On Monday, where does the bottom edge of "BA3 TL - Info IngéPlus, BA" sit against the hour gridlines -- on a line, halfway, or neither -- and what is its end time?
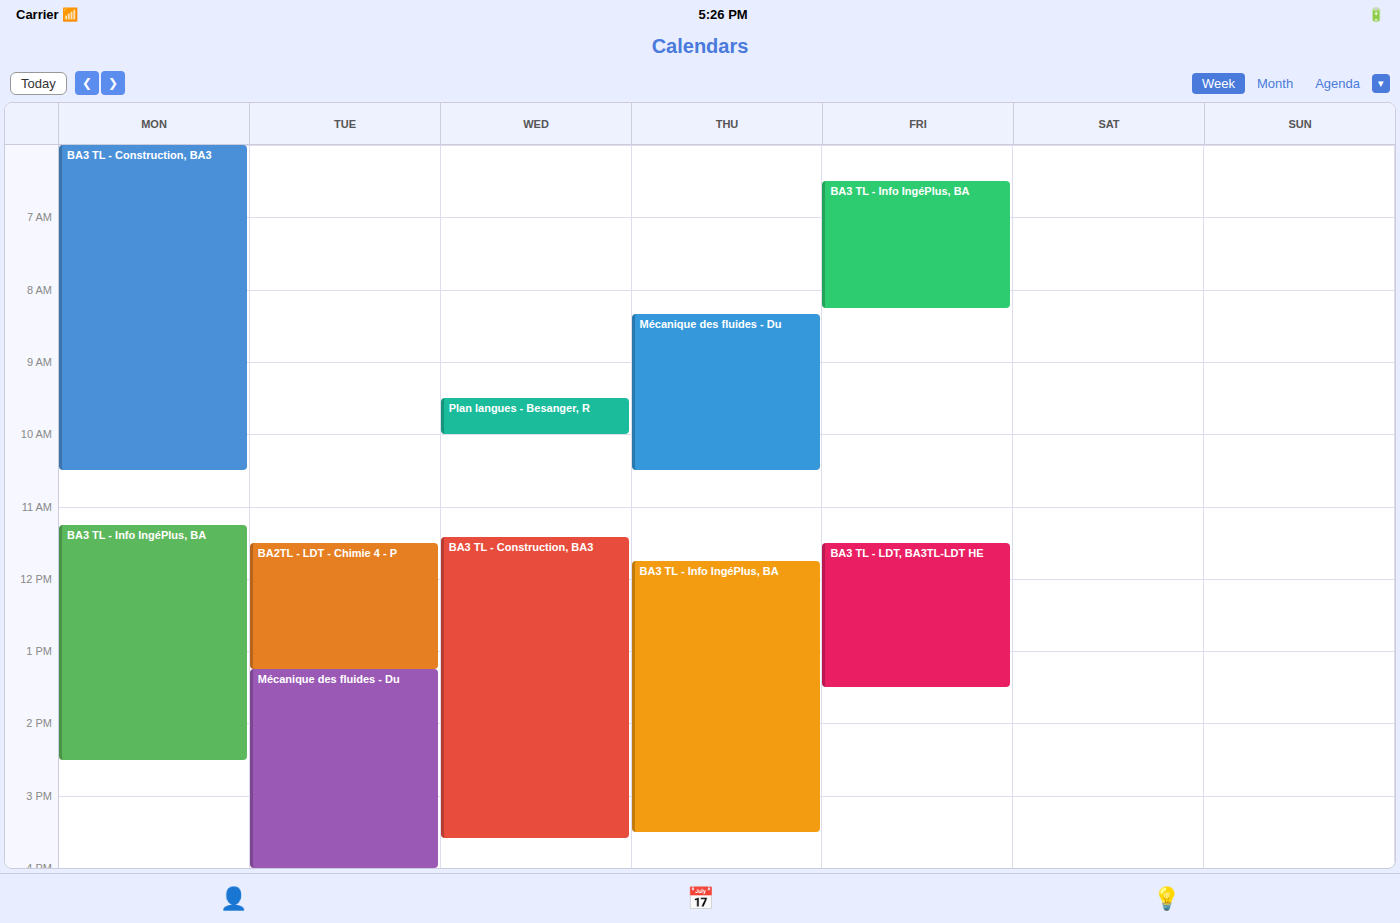
2:30 PM -- halfway between the 2 PM and 3 PM lines.